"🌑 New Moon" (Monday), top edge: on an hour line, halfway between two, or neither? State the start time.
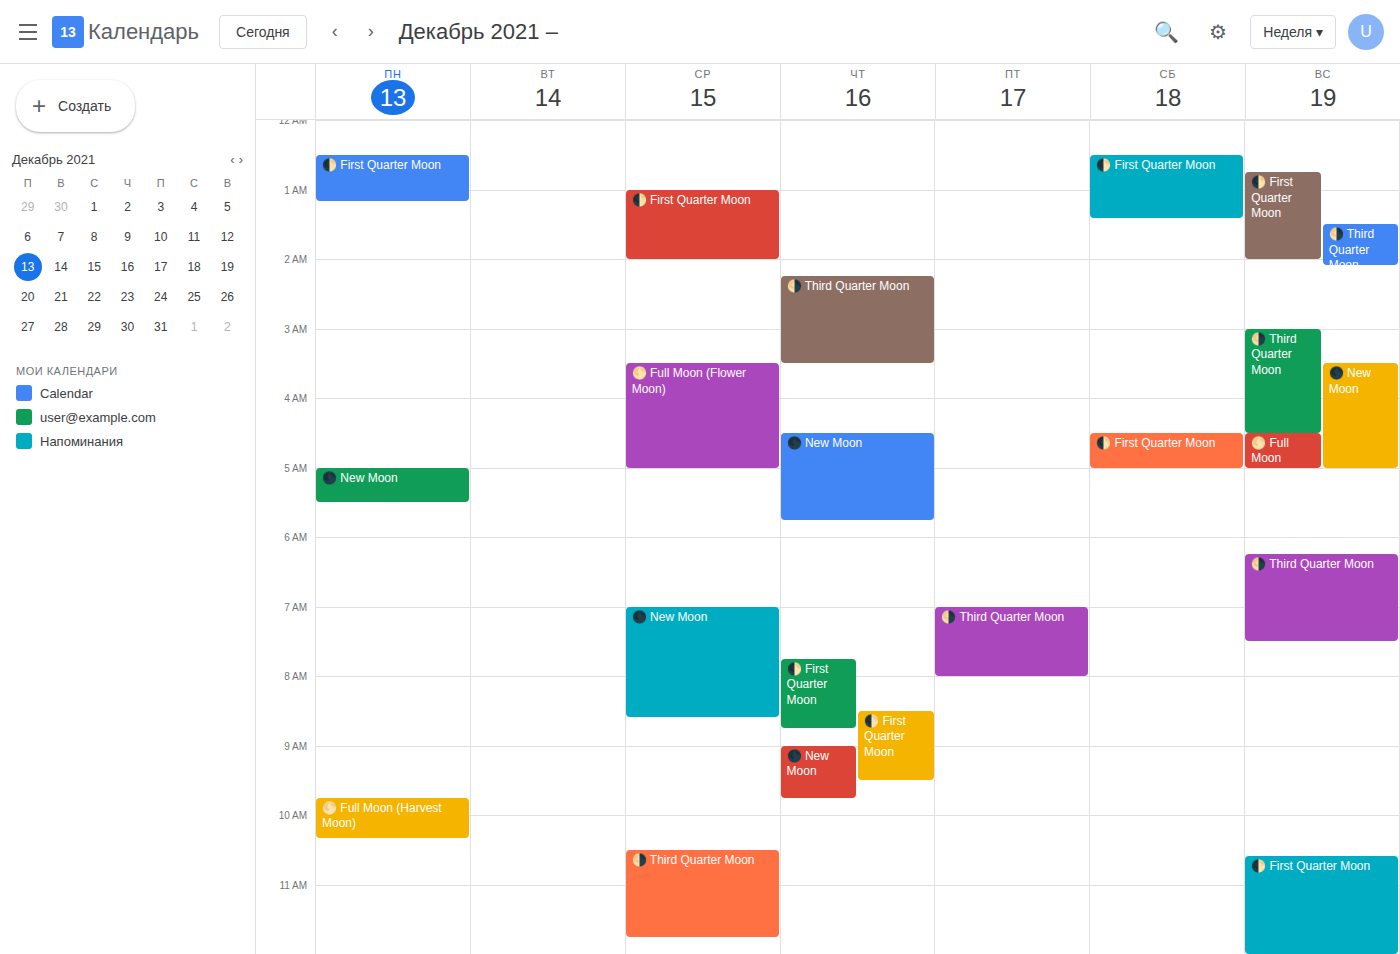
5:00 AM -- exactly on the 5 AM line.